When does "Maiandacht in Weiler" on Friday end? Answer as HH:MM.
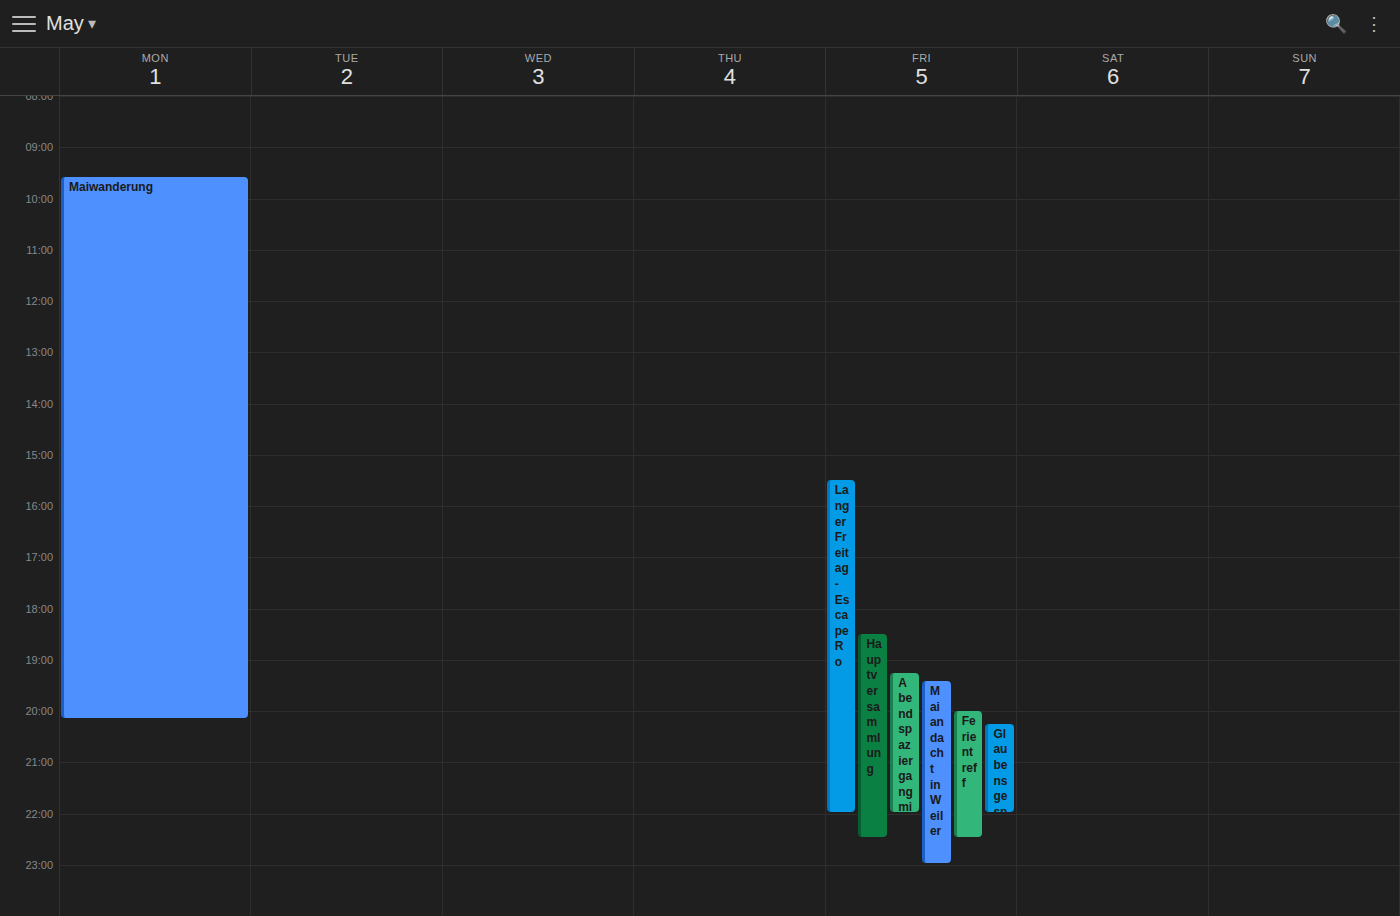
23:00